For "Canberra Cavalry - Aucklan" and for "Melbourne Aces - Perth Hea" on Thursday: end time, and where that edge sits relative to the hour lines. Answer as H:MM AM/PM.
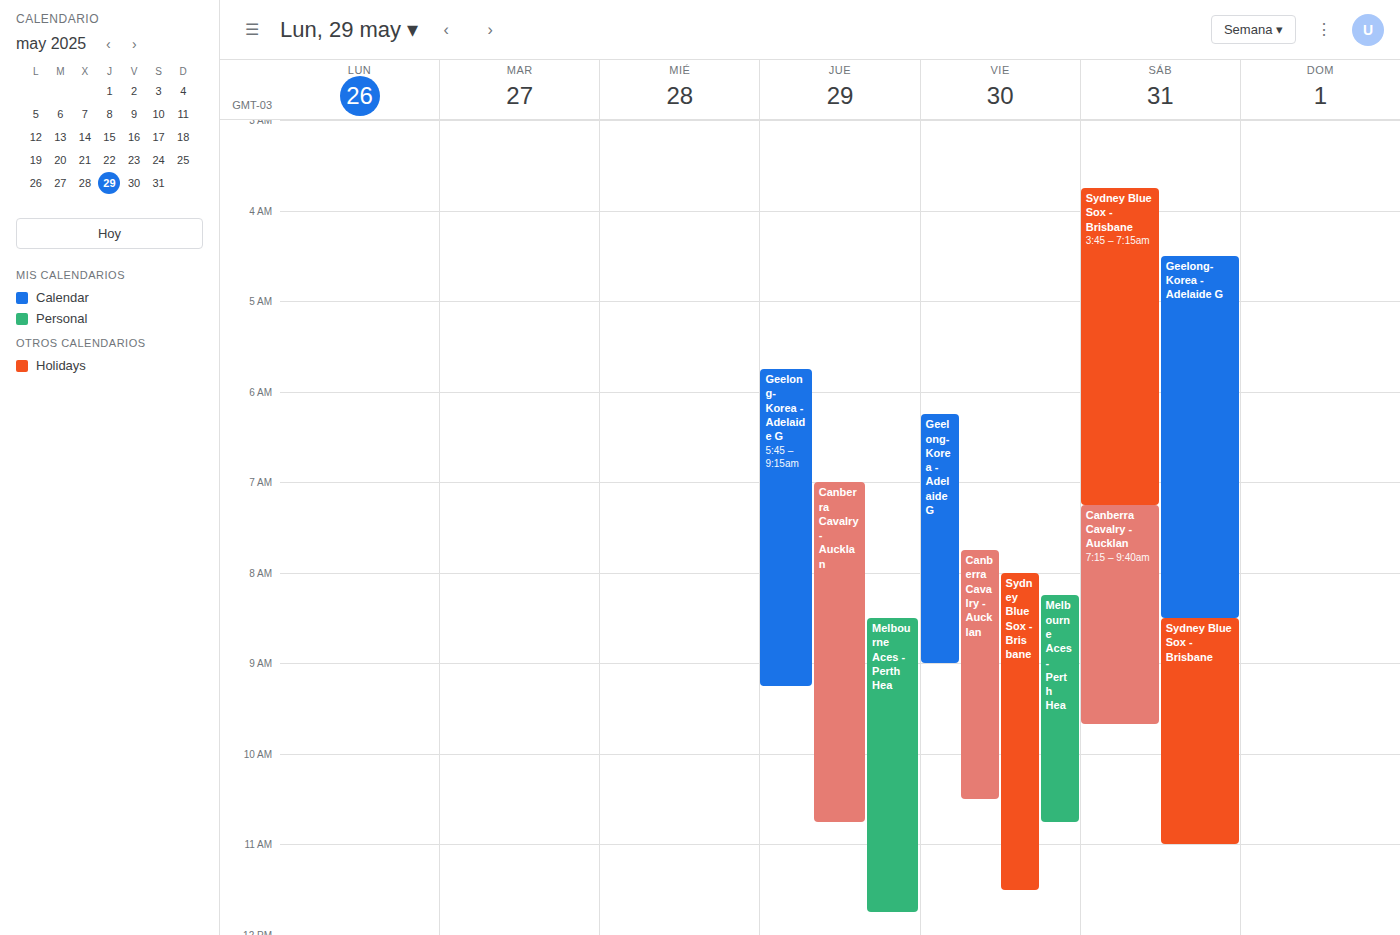
"Canberra Cavalry - Aucklan": 10:45 AM, neither: three quarters of the way from the 10 AM line to the 11 AM line. "Melbourne Aces - Perth Hea": 11:45 AM, neither: three quarters of the way from the 11 AM line to the 12 PM line.